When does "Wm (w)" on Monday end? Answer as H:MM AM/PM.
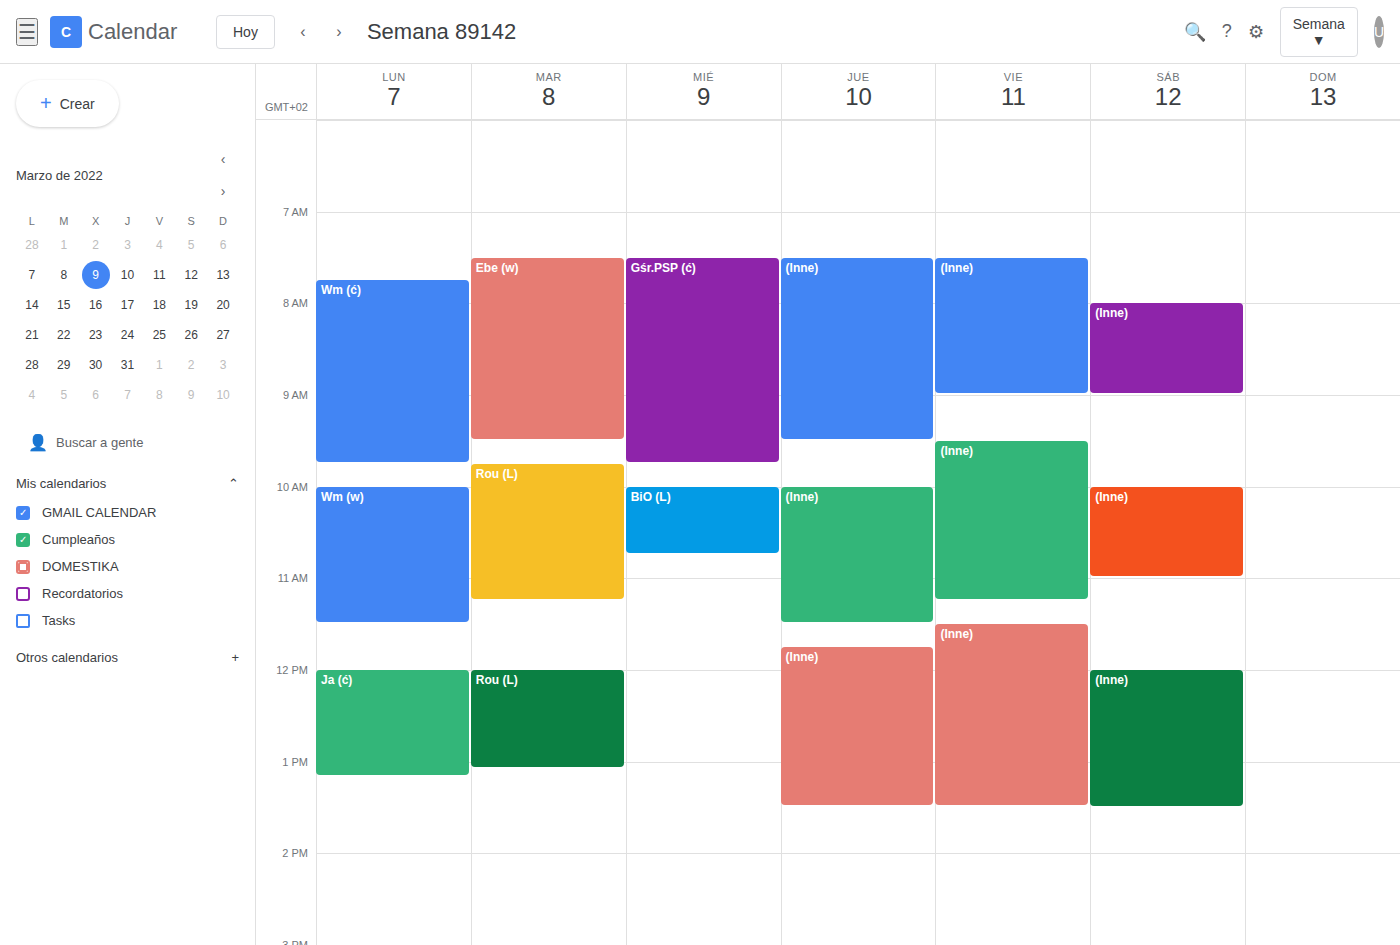
11:30 AM